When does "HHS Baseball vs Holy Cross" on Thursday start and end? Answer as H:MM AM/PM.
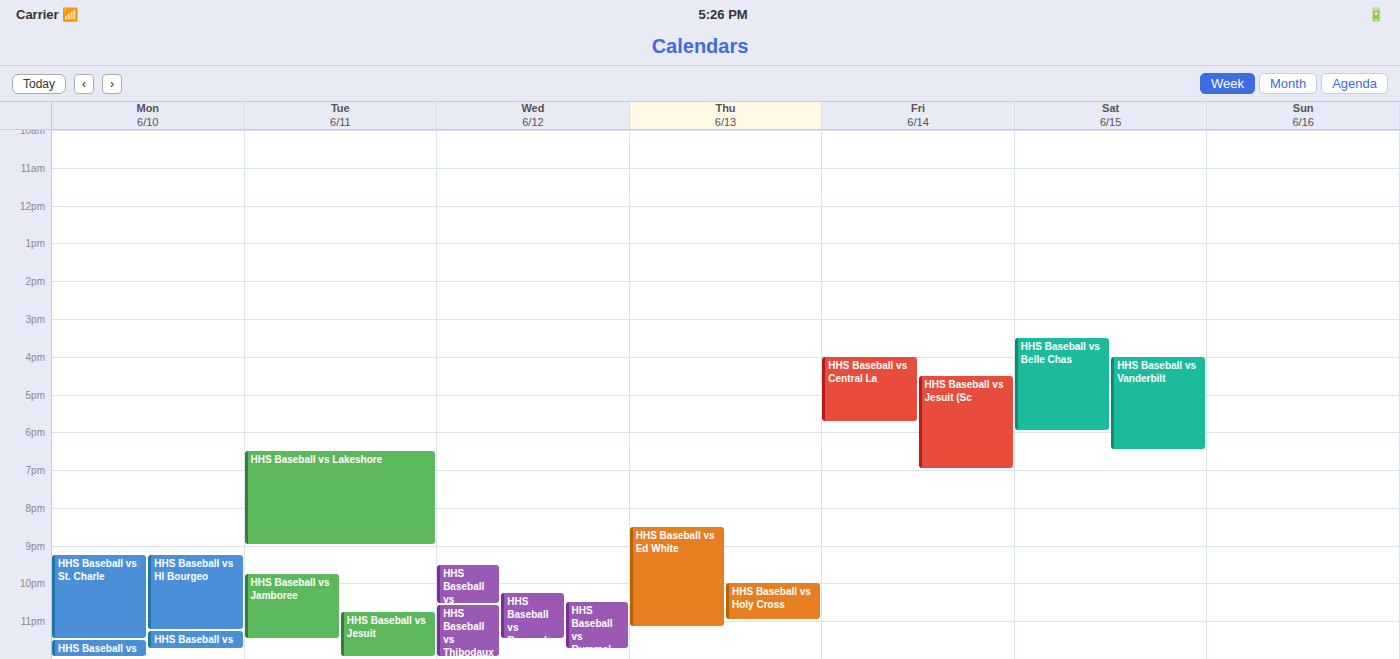
10:00 PM to 11:00 PM